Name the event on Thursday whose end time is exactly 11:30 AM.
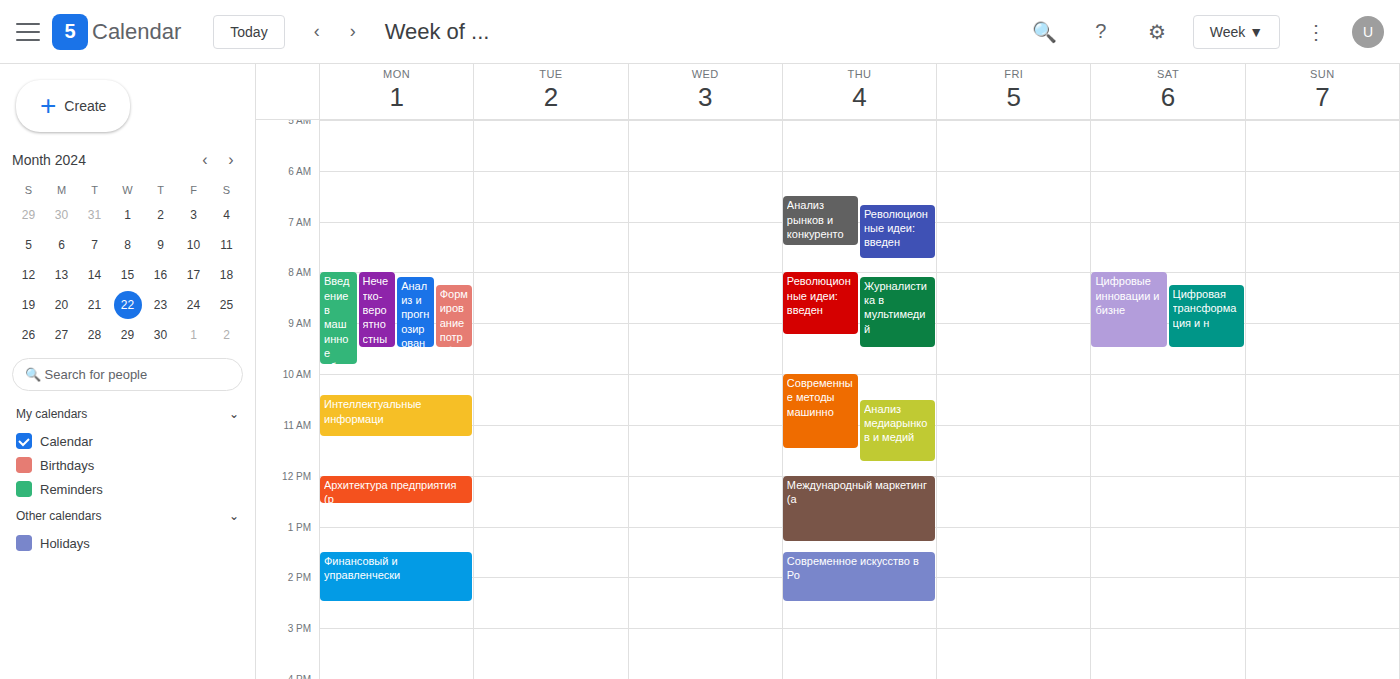
"Современные методы машинно"